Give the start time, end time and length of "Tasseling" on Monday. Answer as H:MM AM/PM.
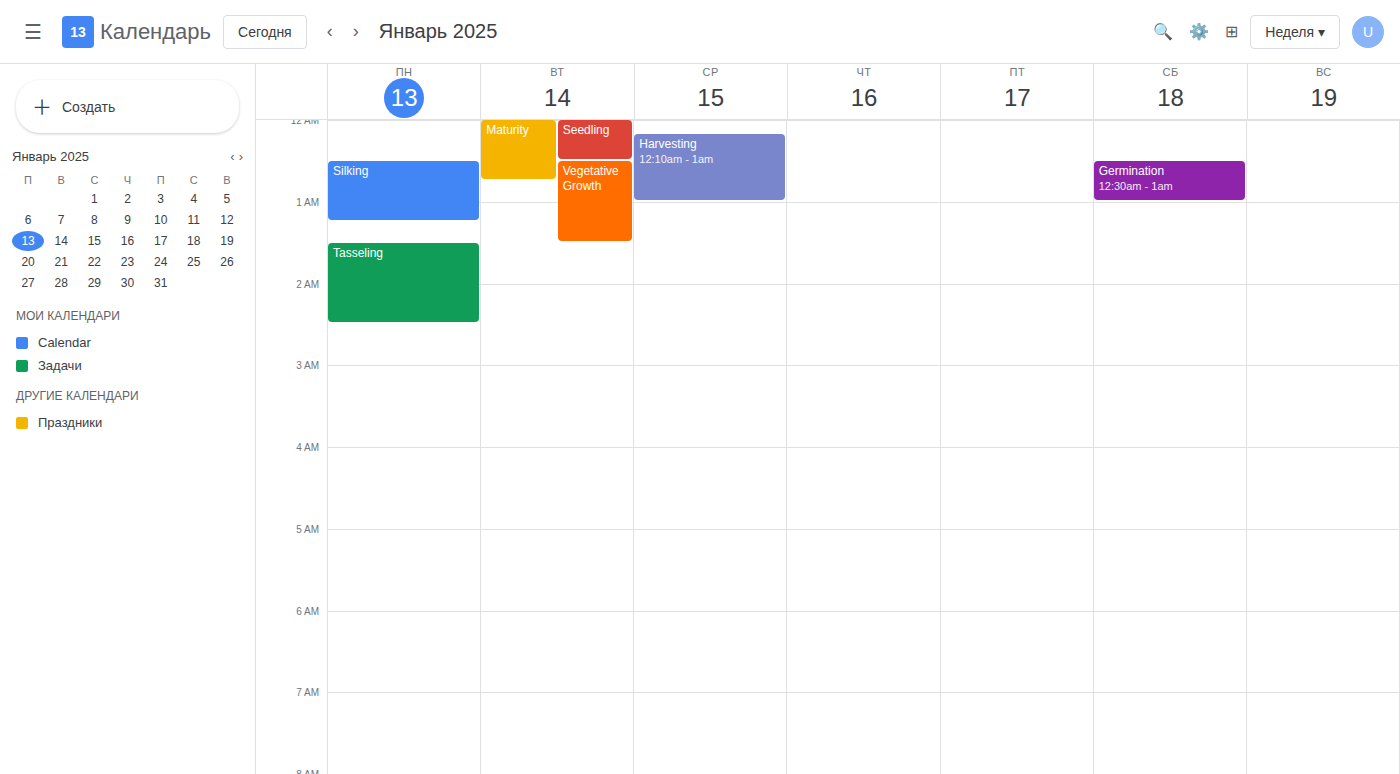
1:30 AM to 2:30 AM, 1 hour